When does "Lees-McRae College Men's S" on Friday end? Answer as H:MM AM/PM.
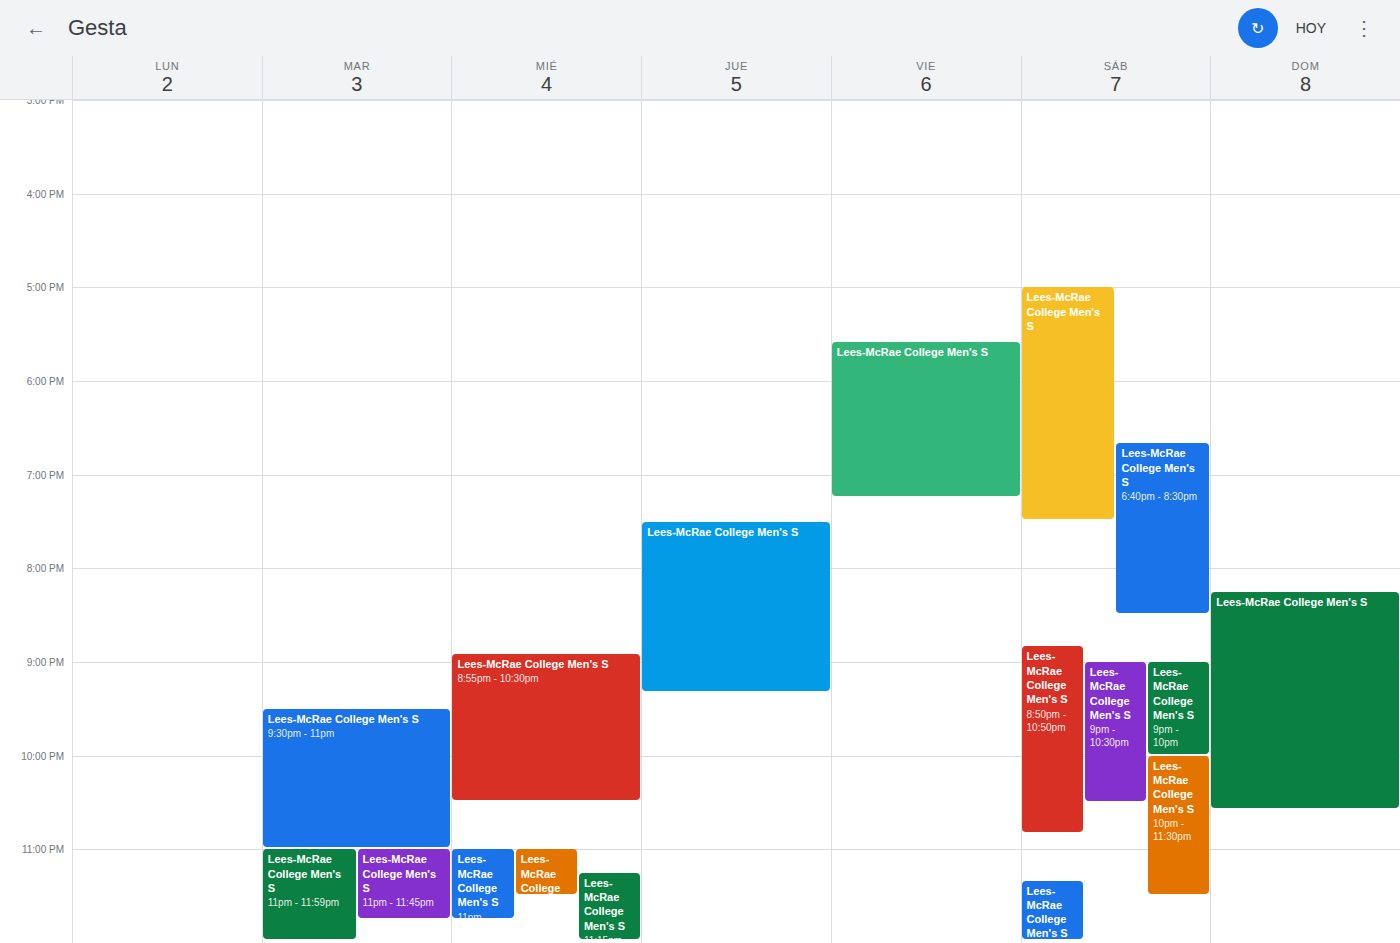
7:15 PM